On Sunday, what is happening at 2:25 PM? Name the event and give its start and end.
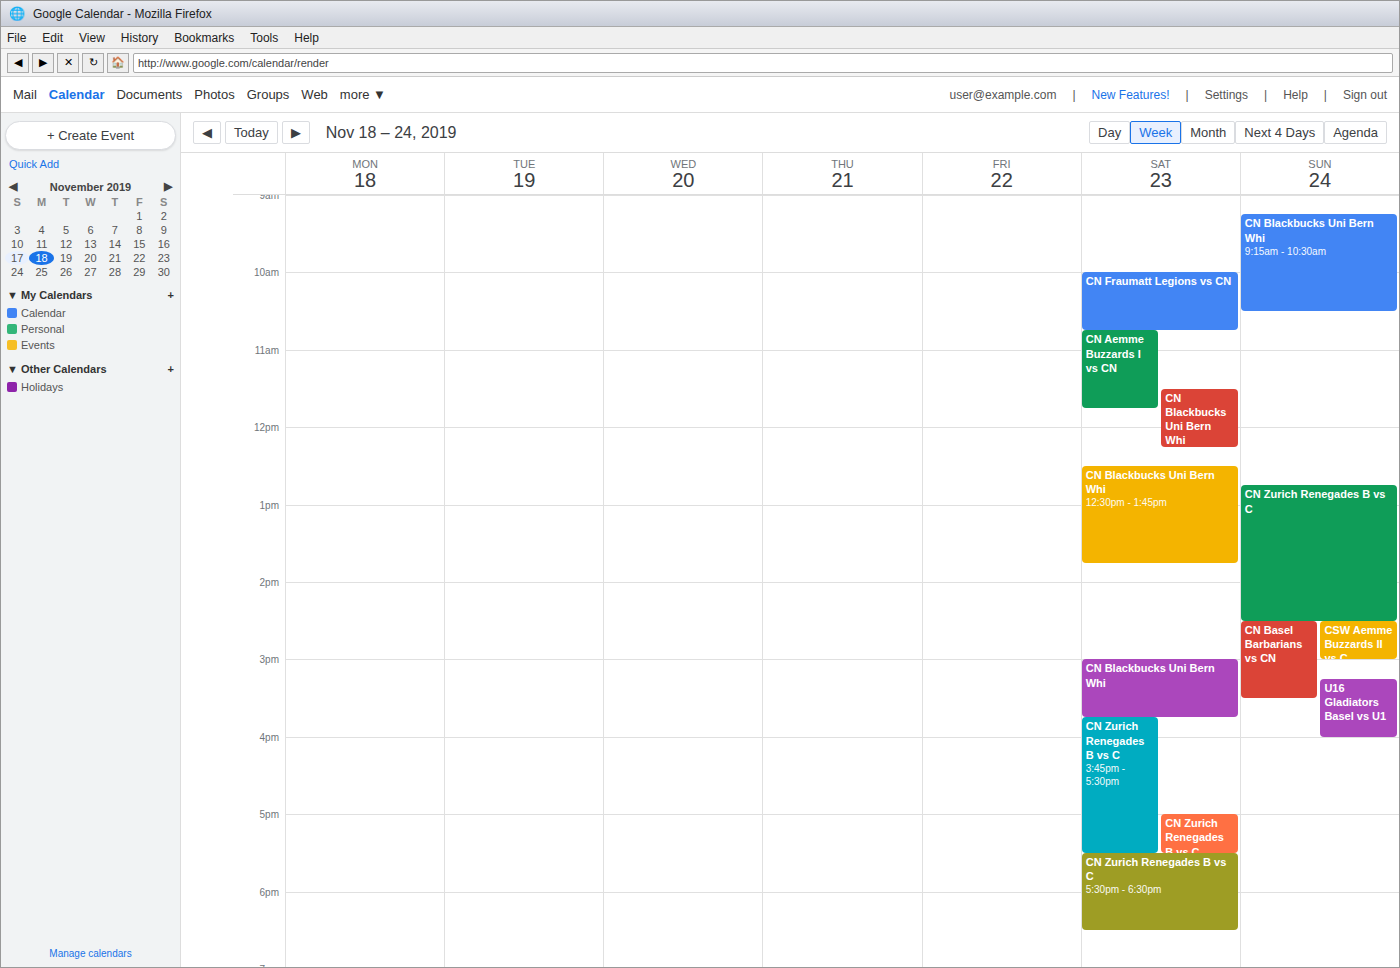
"CN Zurich Renegades B vs C", 12:45 PM to 2:30 PM